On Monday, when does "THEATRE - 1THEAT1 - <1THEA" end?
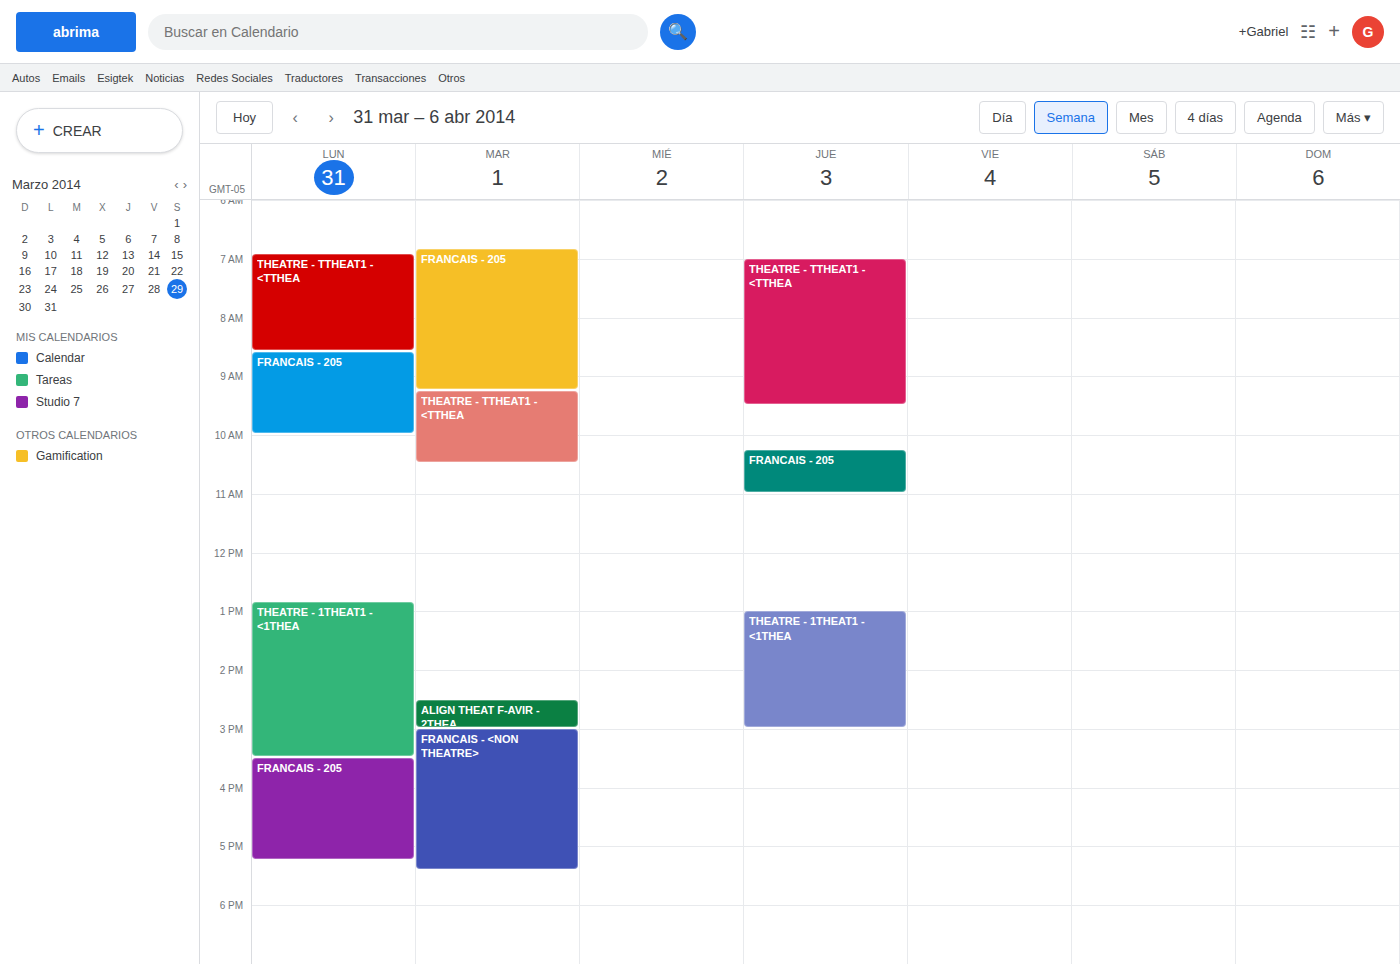
15:30